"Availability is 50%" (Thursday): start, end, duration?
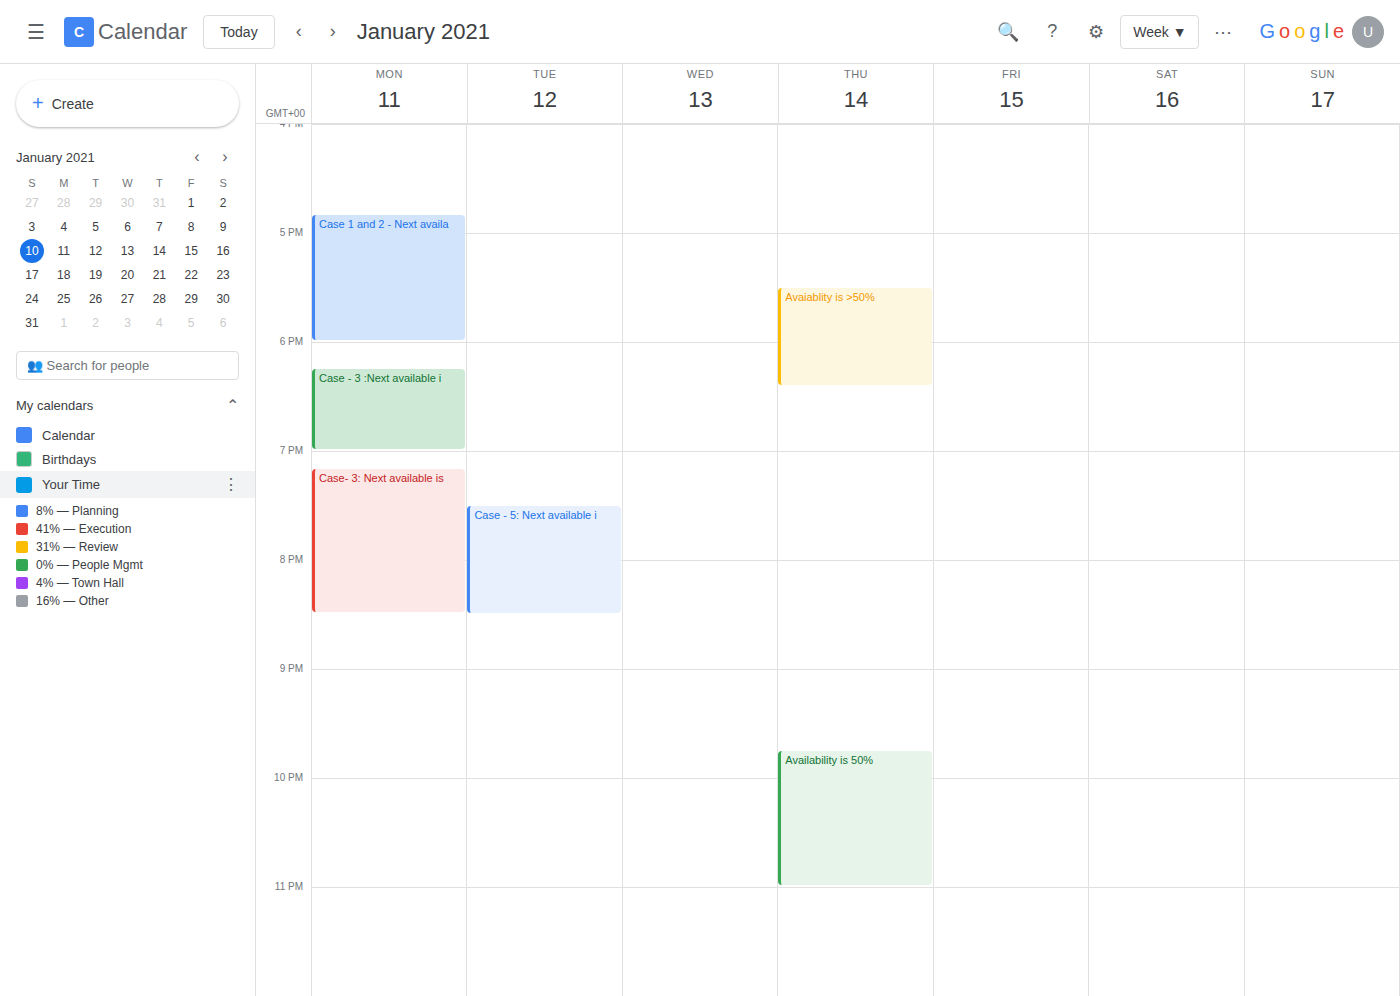
9:45 PM to 11:00 PM, 1 hour 15 minutes